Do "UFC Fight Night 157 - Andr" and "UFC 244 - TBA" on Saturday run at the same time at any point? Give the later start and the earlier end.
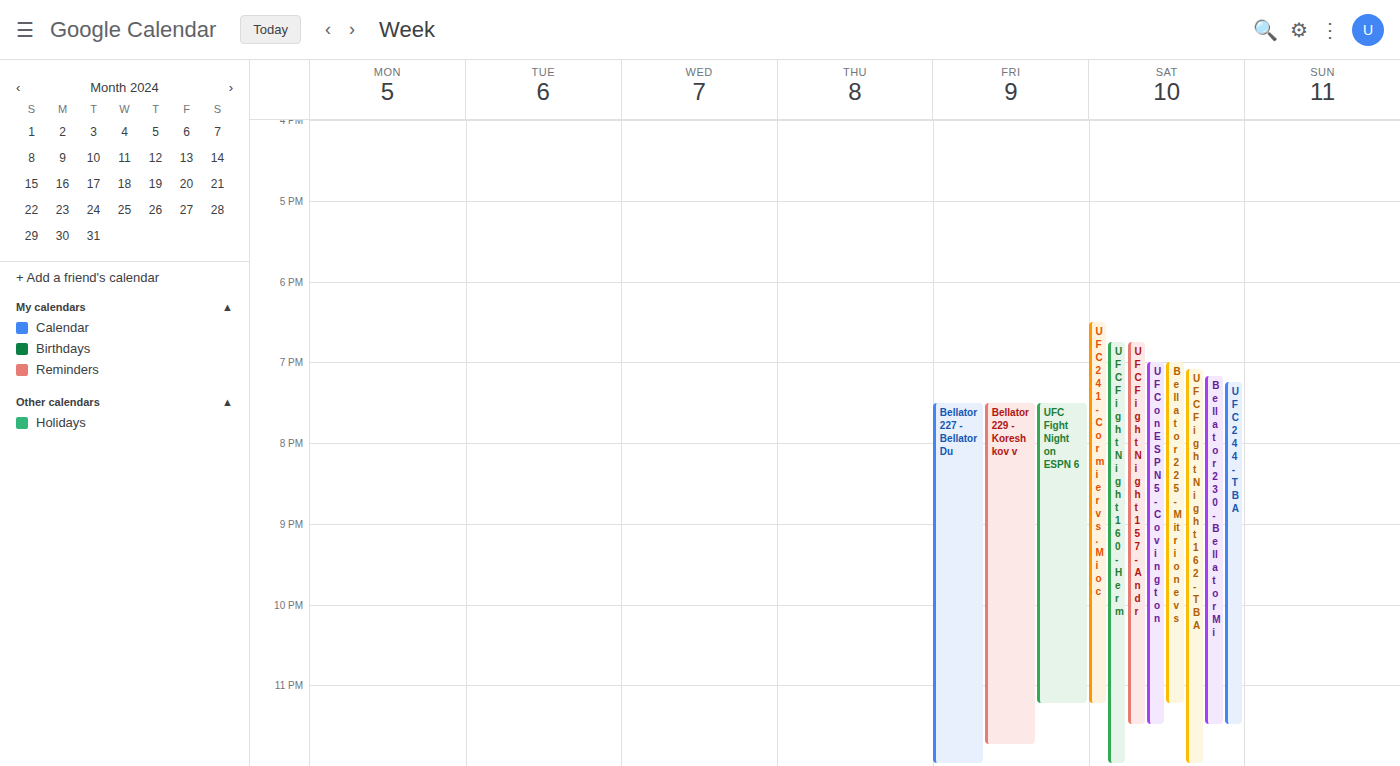
"UFC 244 - TBA" runs 7:15 PM to 11:30 PM, inside "UFC Fight Night 157 - Andr" -- they overlap.